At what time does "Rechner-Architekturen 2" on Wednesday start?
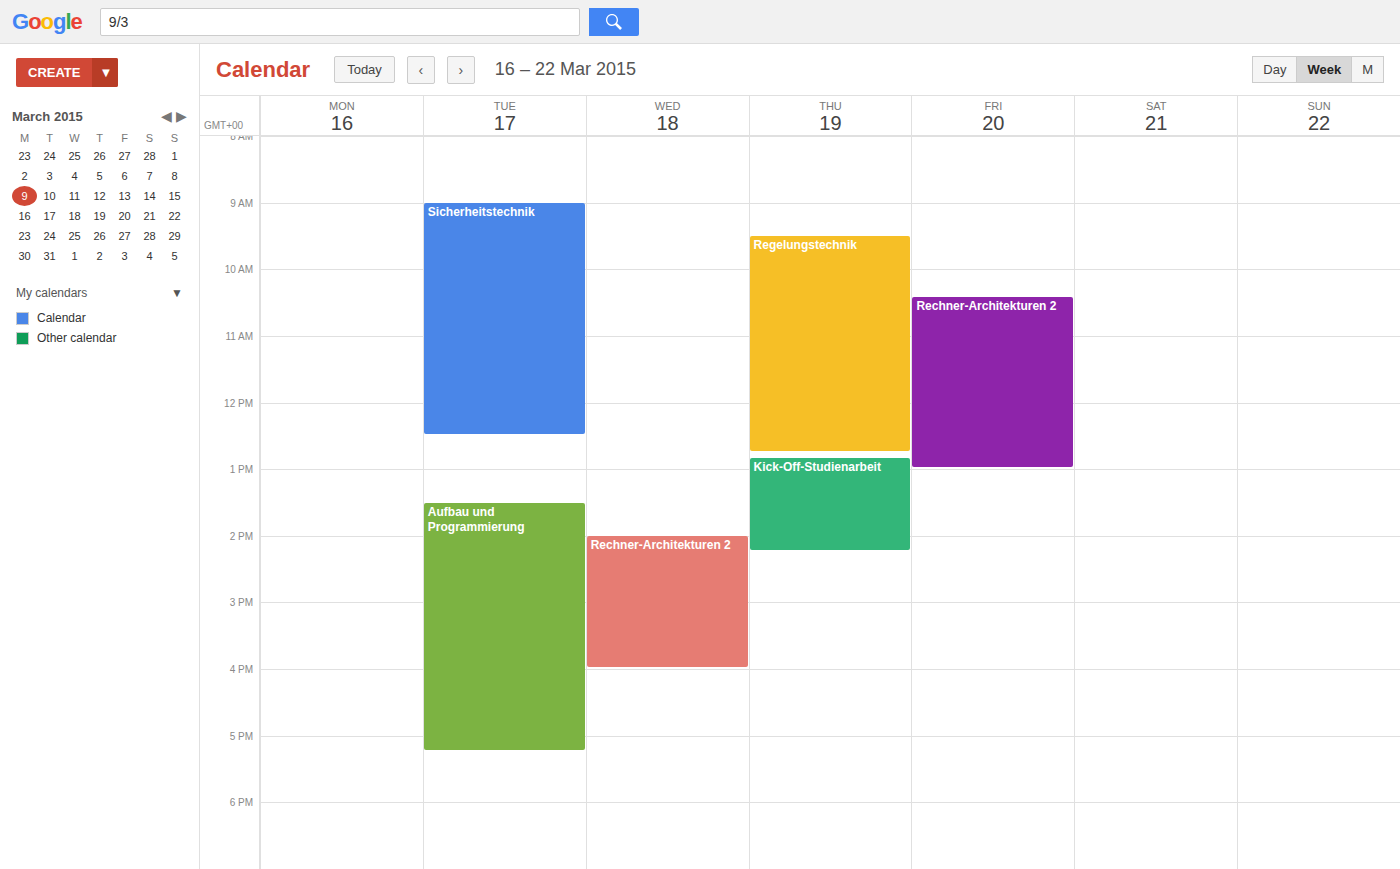
2:00 PM